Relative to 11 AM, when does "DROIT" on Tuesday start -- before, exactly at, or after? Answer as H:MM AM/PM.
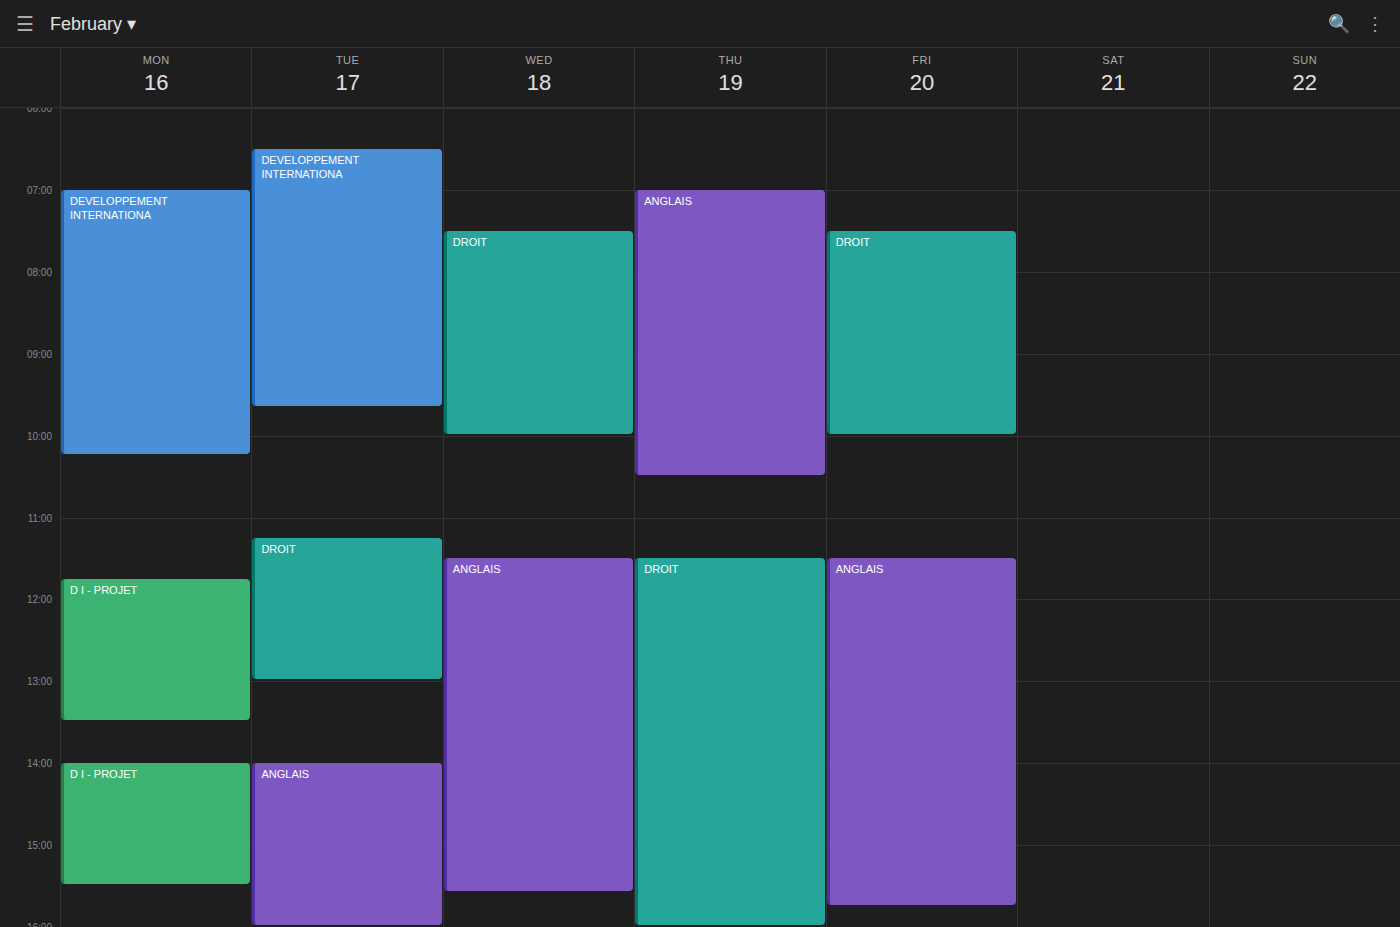
11:15 AM -- after 11 AM, 15 minutes below the 11 AM line.